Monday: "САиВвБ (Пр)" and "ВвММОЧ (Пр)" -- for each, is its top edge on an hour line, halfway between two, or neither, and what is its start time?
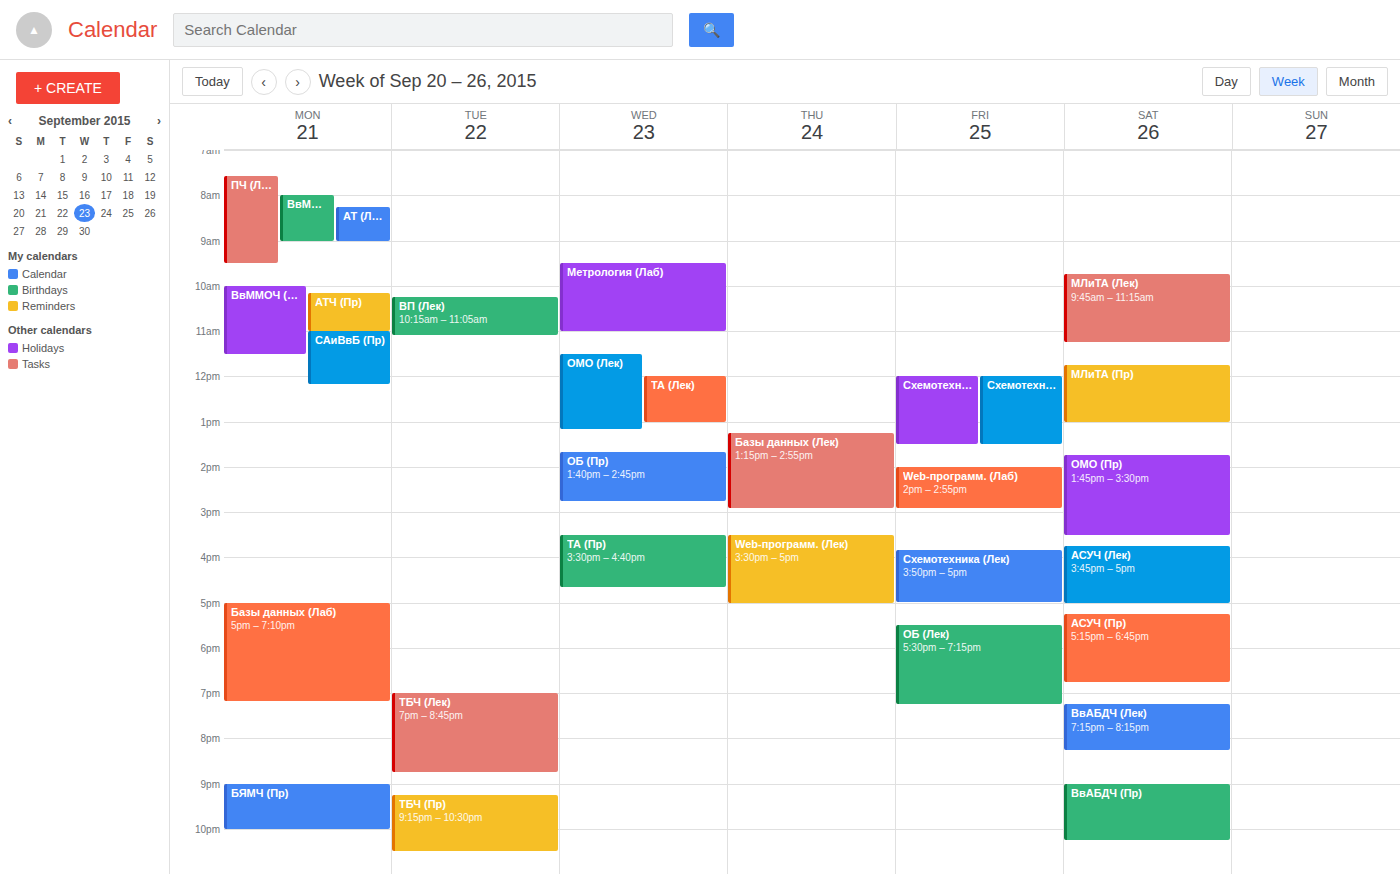
"САиВвБ (Пр)": 11:00 AM, exactly on the 11 AM line. "ВвММОЧ (Пр)": 10:00 AM, exactly on the 10 AM line.